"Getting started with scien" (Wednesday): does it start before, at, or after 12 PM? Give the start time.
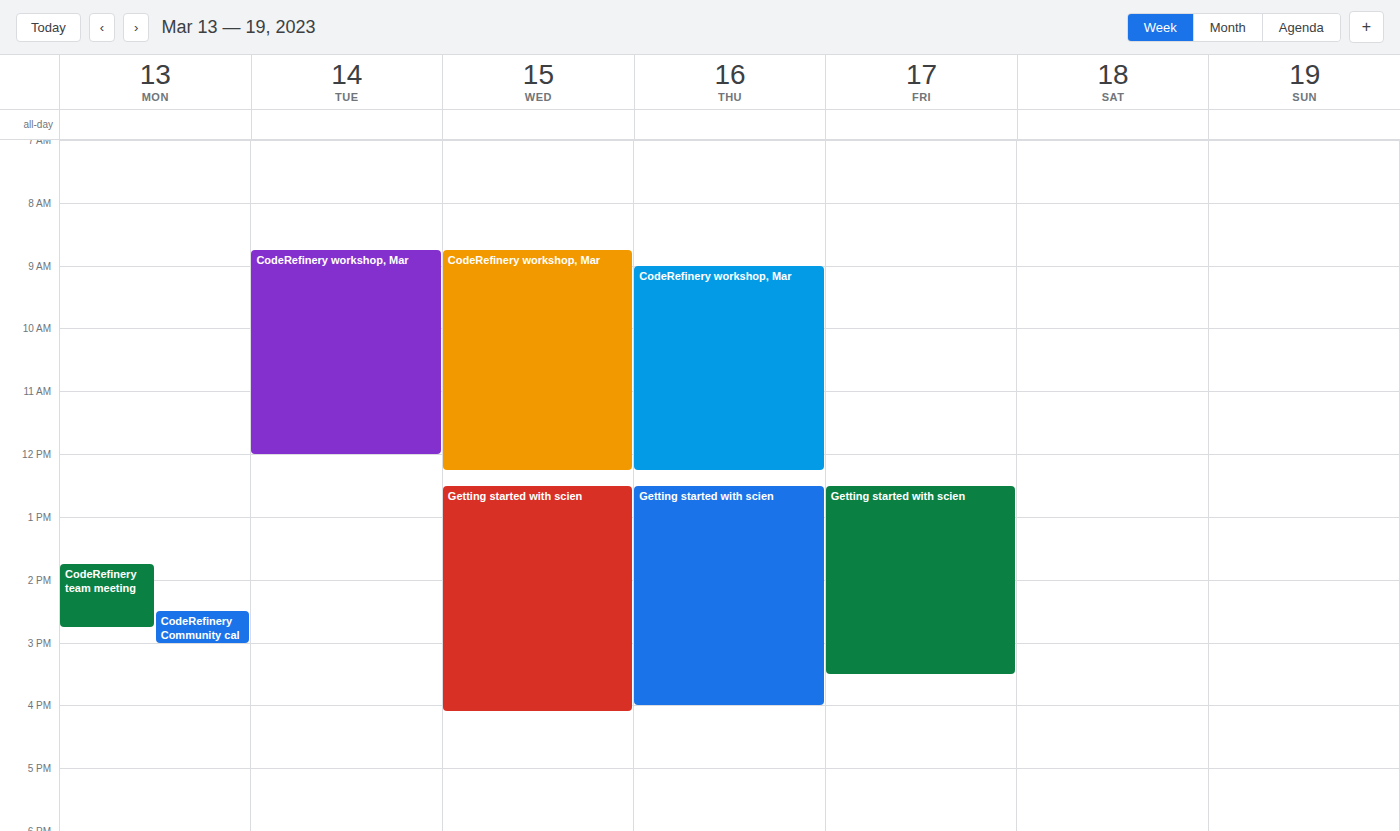
12:30 PM -- after 12 PM, 30 minutes below the 12 PM line.